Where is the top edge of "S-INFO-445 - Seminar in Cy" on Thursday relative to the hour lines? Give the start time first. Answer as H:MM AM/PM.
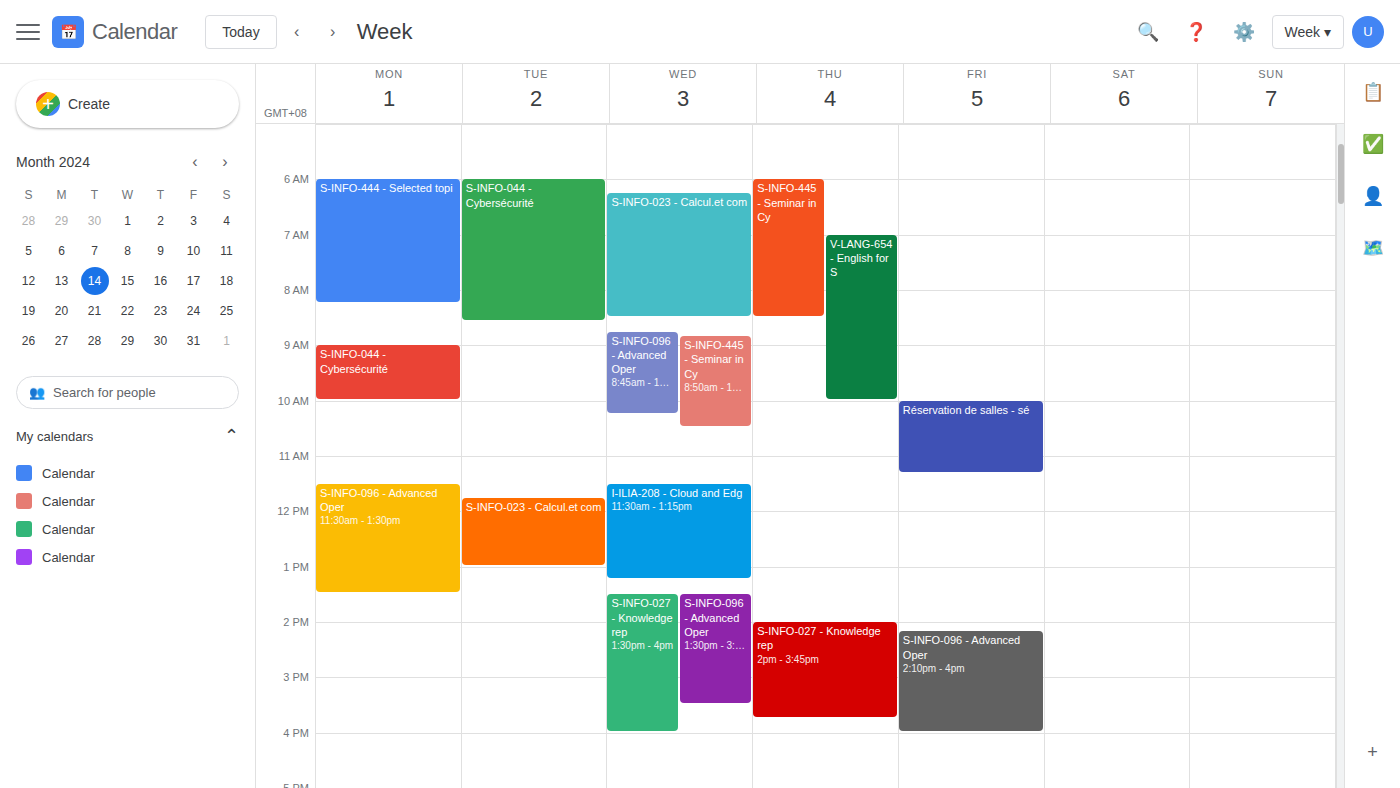
6:00 AM -- exactly on the 6 AM line.